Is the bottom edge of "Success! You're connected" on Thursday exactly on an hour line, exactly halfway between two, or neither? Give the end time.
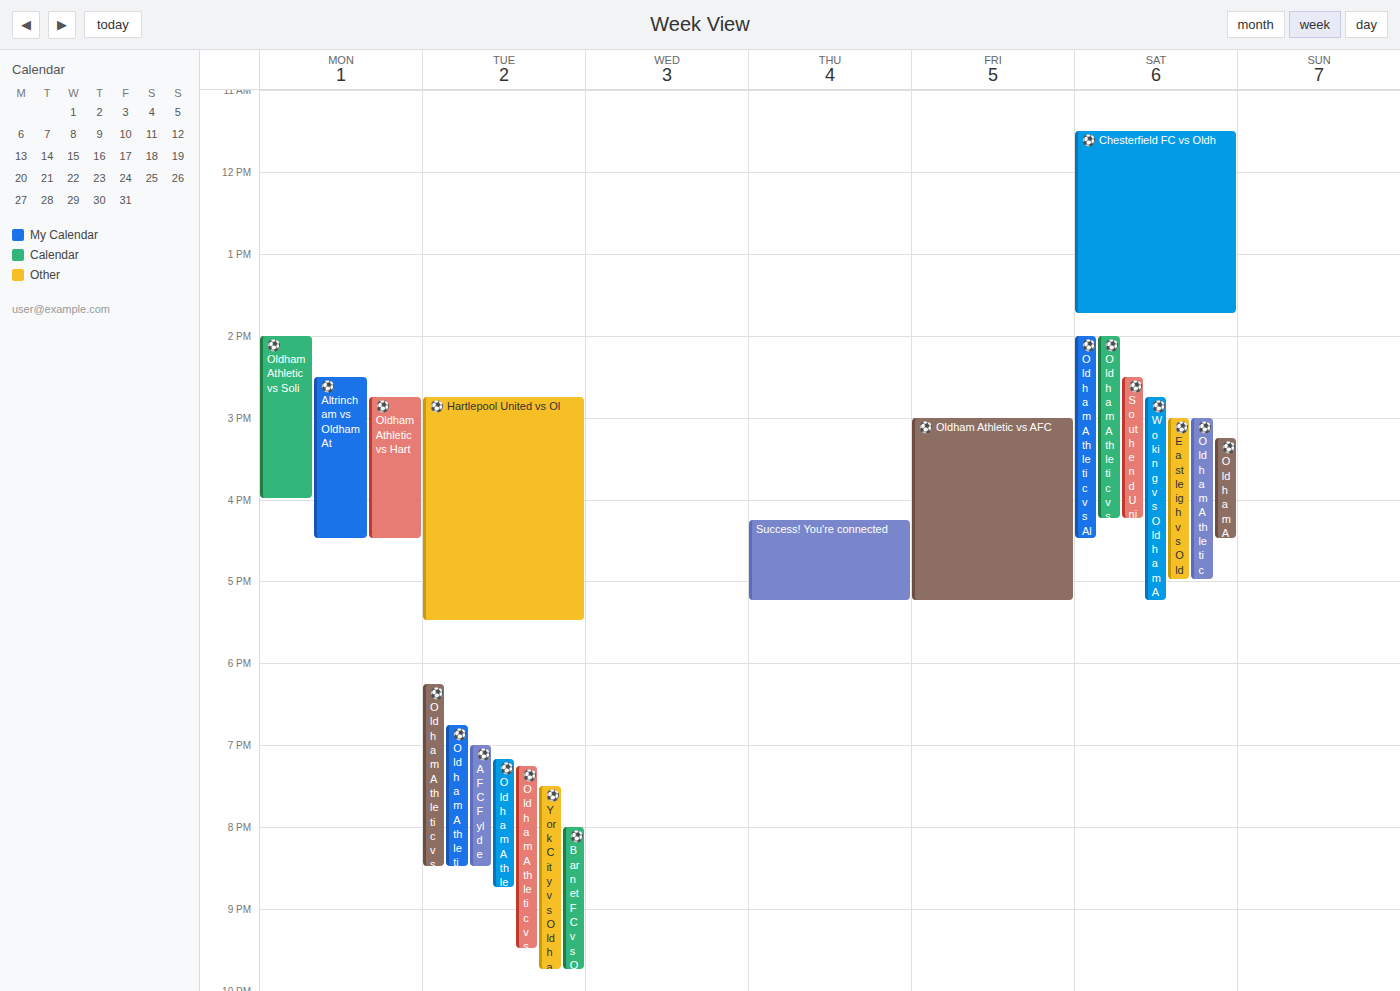
5:15 PM -- neither: a quarter of the way from the 5 PM line to the 6 PM line.